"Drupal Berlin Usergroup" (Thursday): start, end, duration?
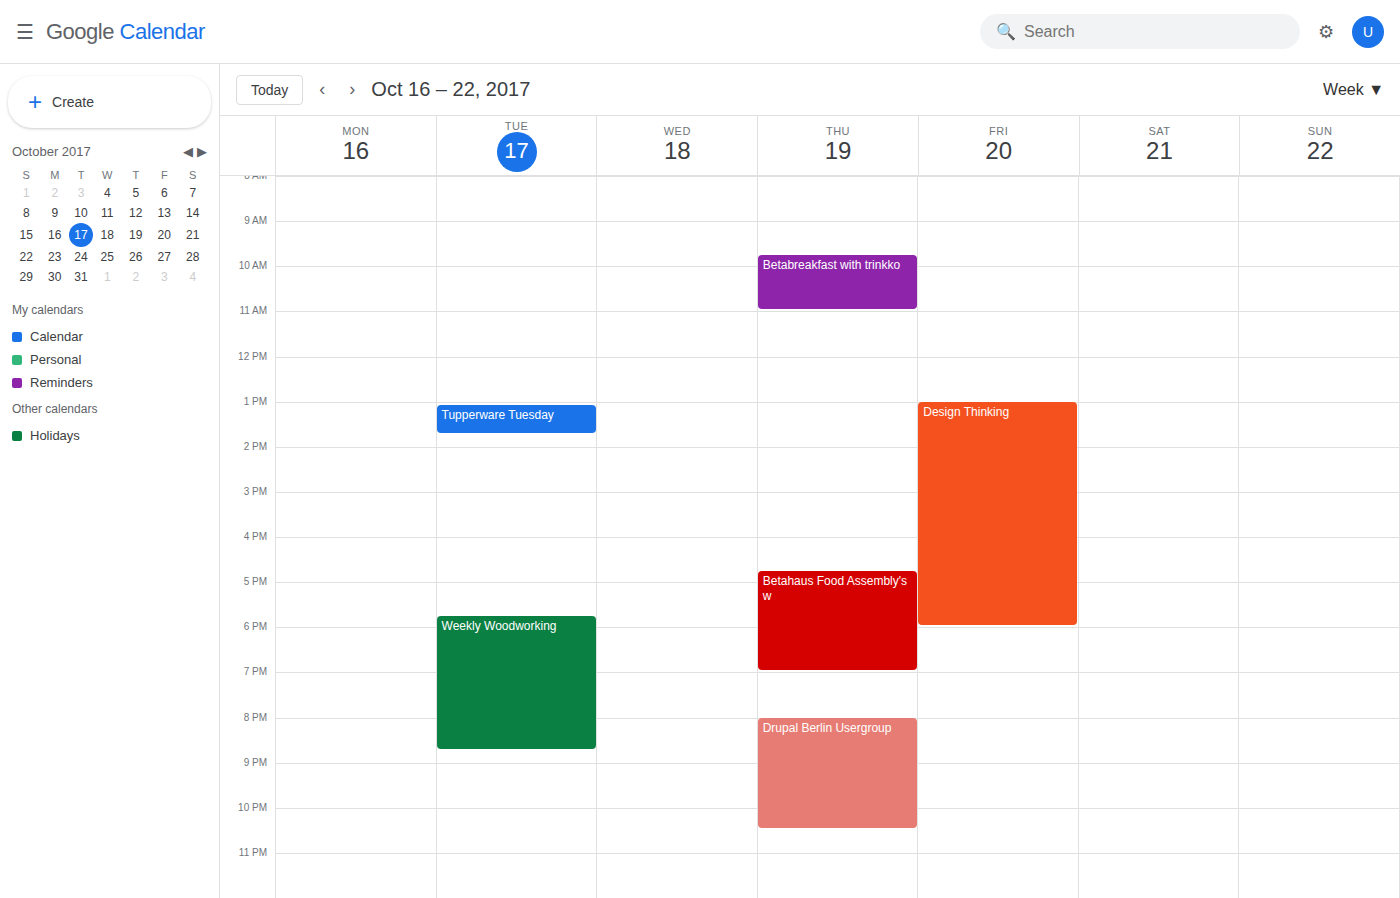
8:00 PM to 10:30 PM, 2 hours 30 minutes